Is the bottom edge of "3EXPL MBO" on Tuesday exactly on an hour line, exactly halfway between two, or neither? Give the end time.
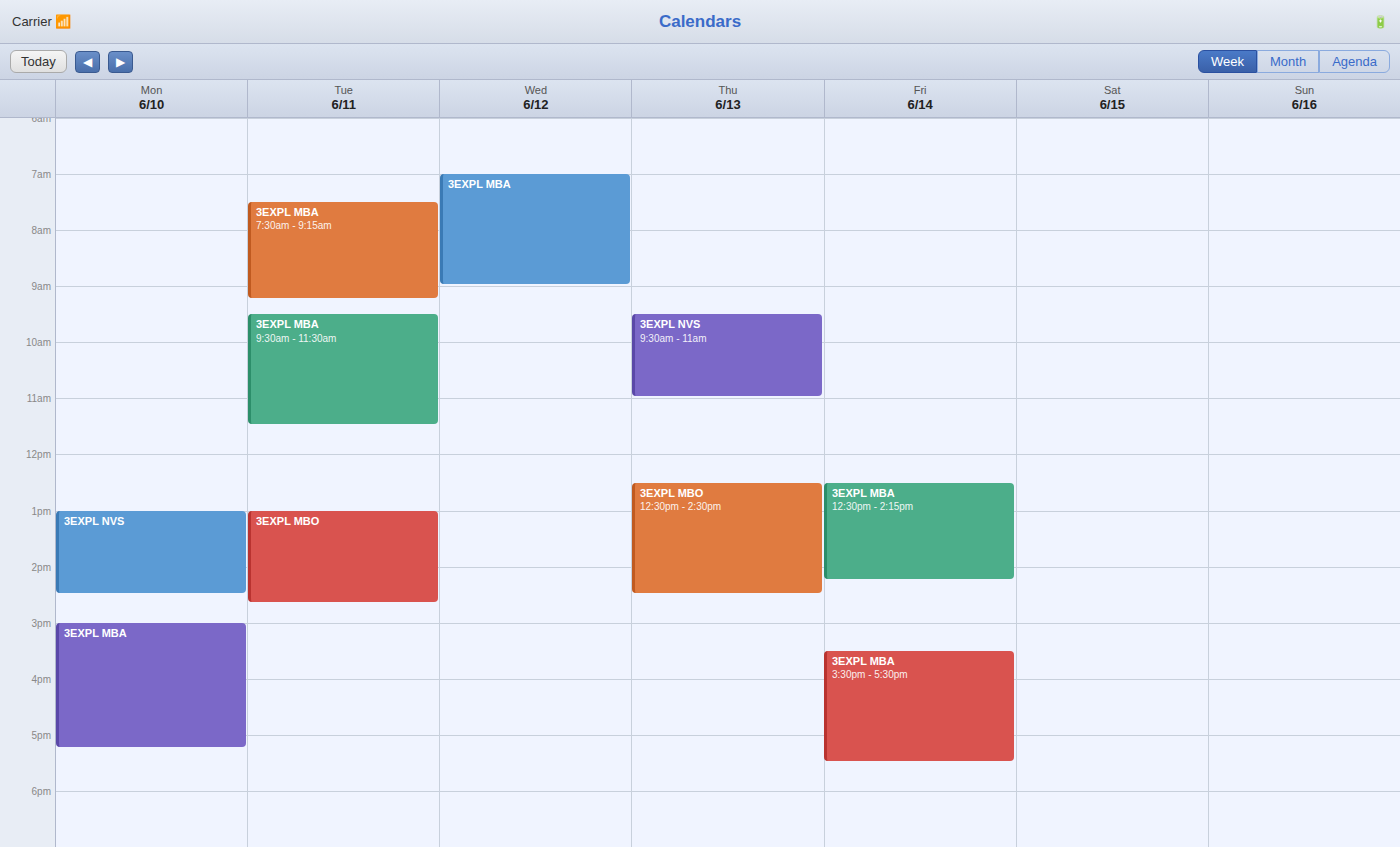
2:40 PM -- neither: 40 minutes below the 2 PM line and 20 minutes above the 3 PM line.